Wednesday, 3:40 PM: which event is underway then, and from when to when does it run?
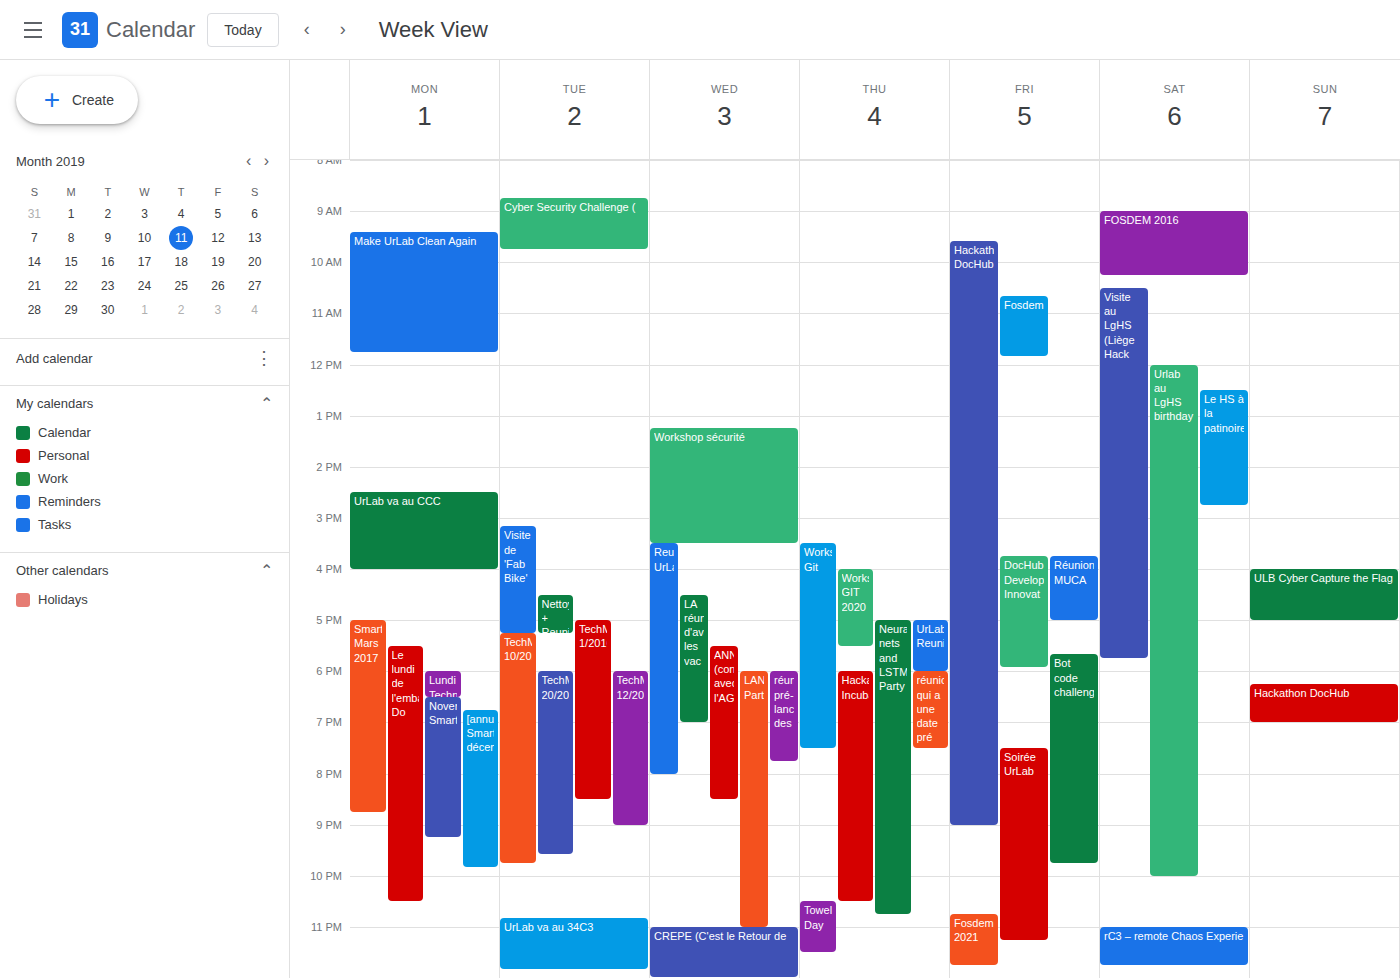
"Reunion UrLab", 3:30 PM to 8:00 PM